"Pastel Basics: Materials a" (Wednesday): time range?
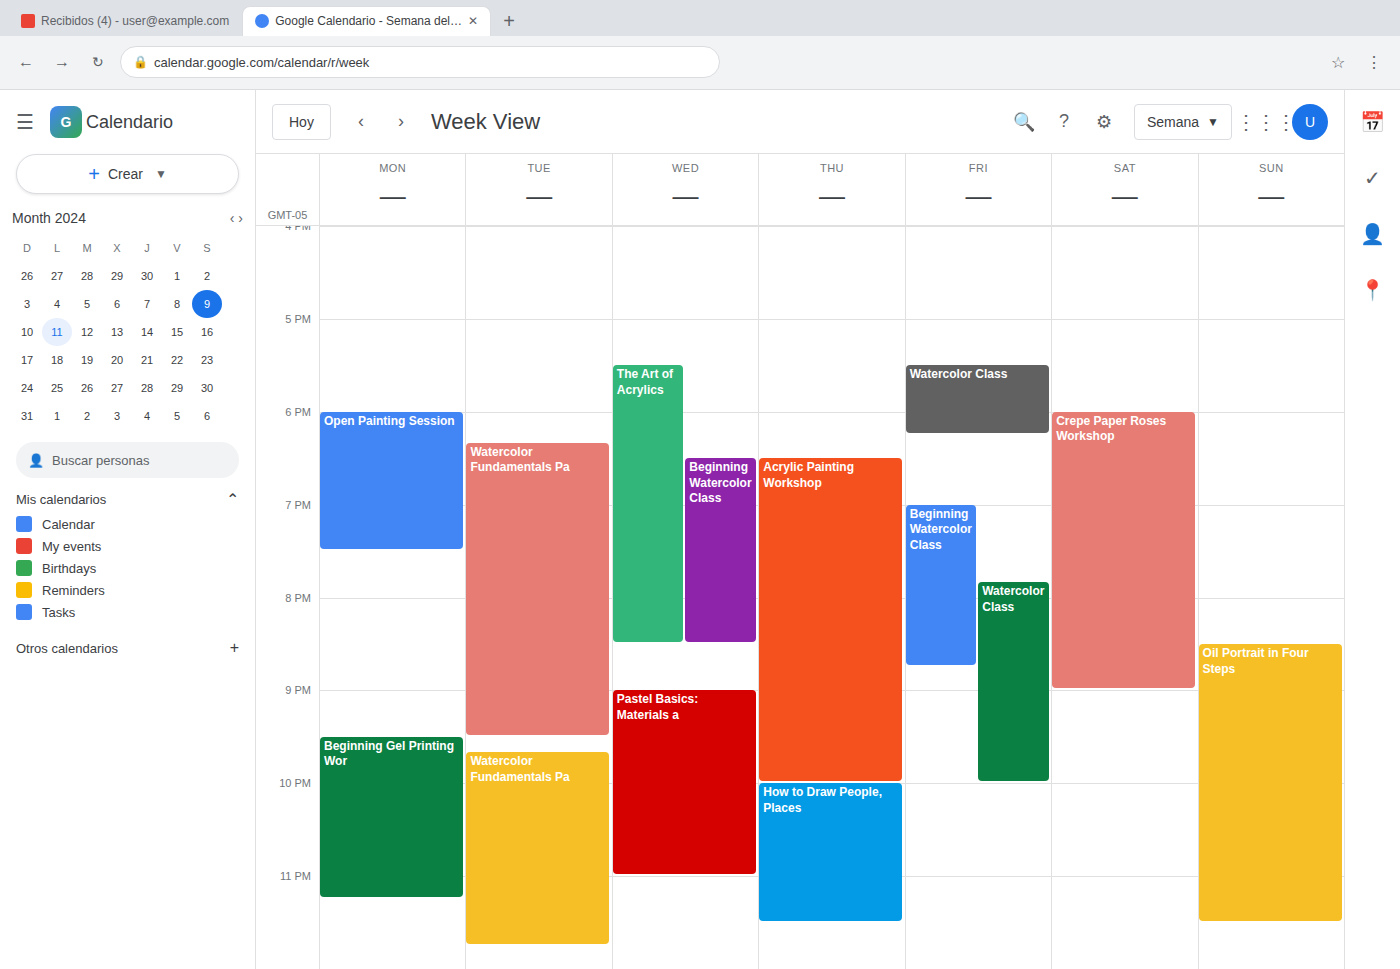
9:00 PM to 11:00 PM